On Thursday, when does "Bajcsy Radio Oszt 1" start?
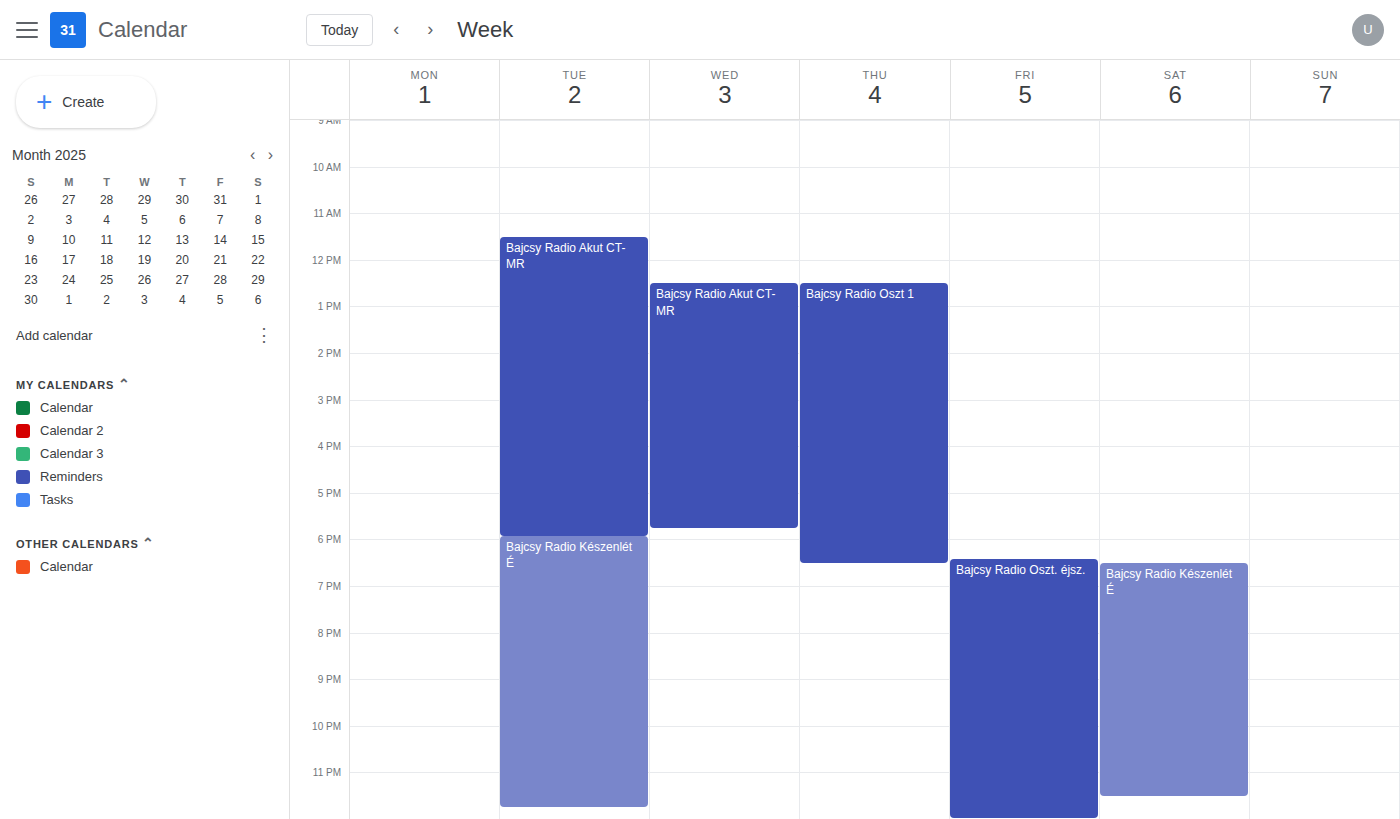
12:30